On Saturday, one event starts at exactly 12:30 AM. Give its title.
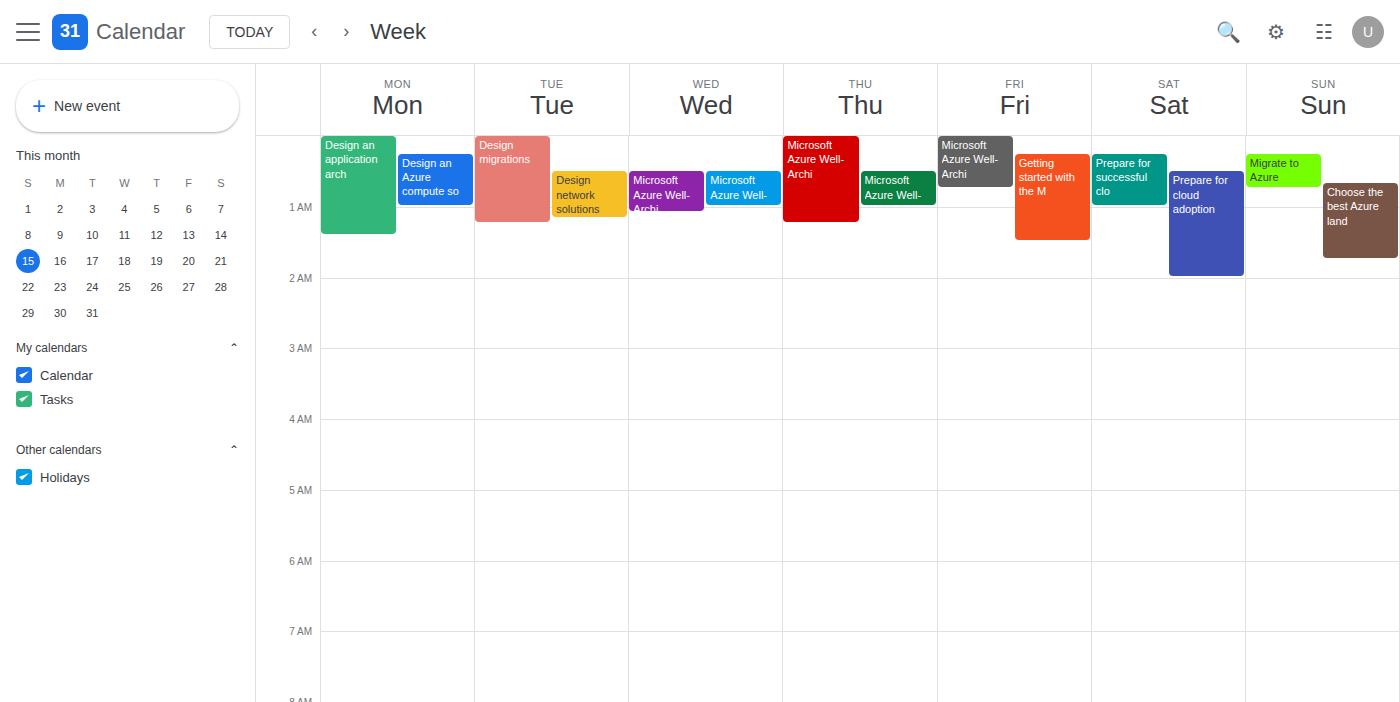
"Prepare for cloud adoption"